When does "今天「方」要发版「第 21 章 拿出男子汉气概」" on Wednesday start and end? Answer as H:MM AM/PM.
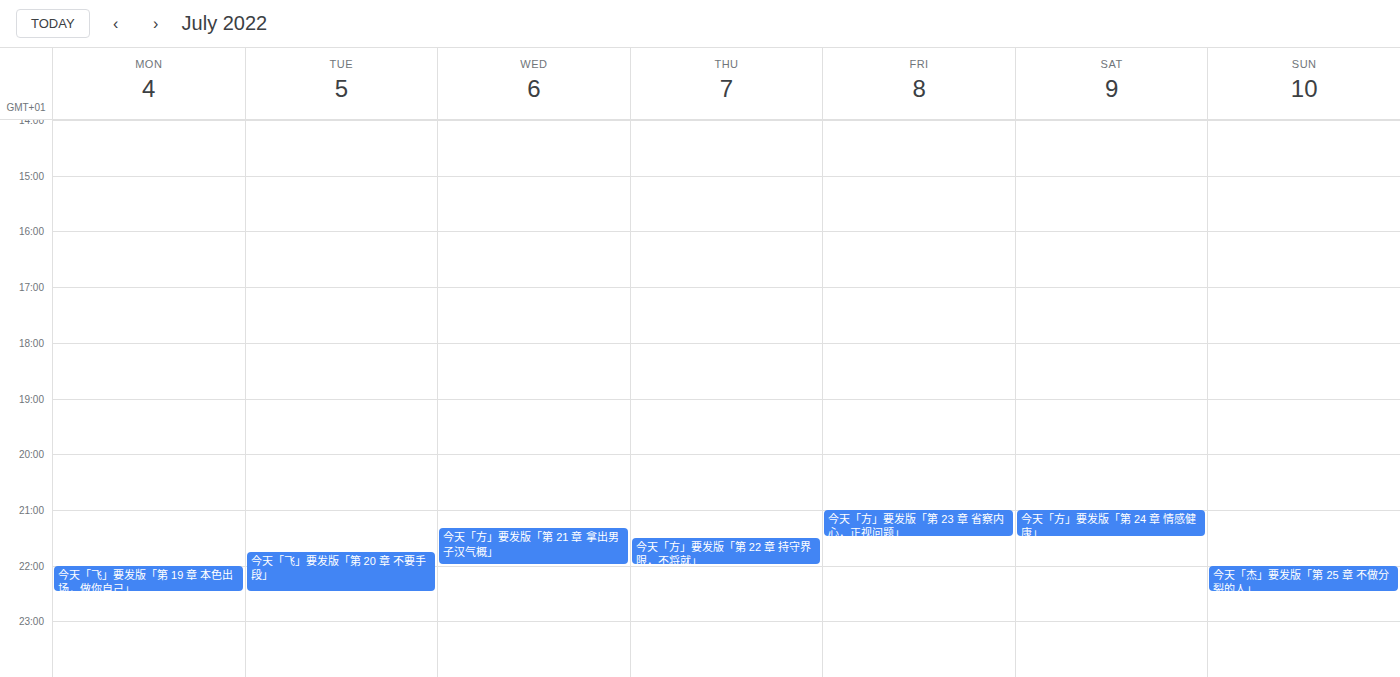
9:20 PM to 10:00 PM